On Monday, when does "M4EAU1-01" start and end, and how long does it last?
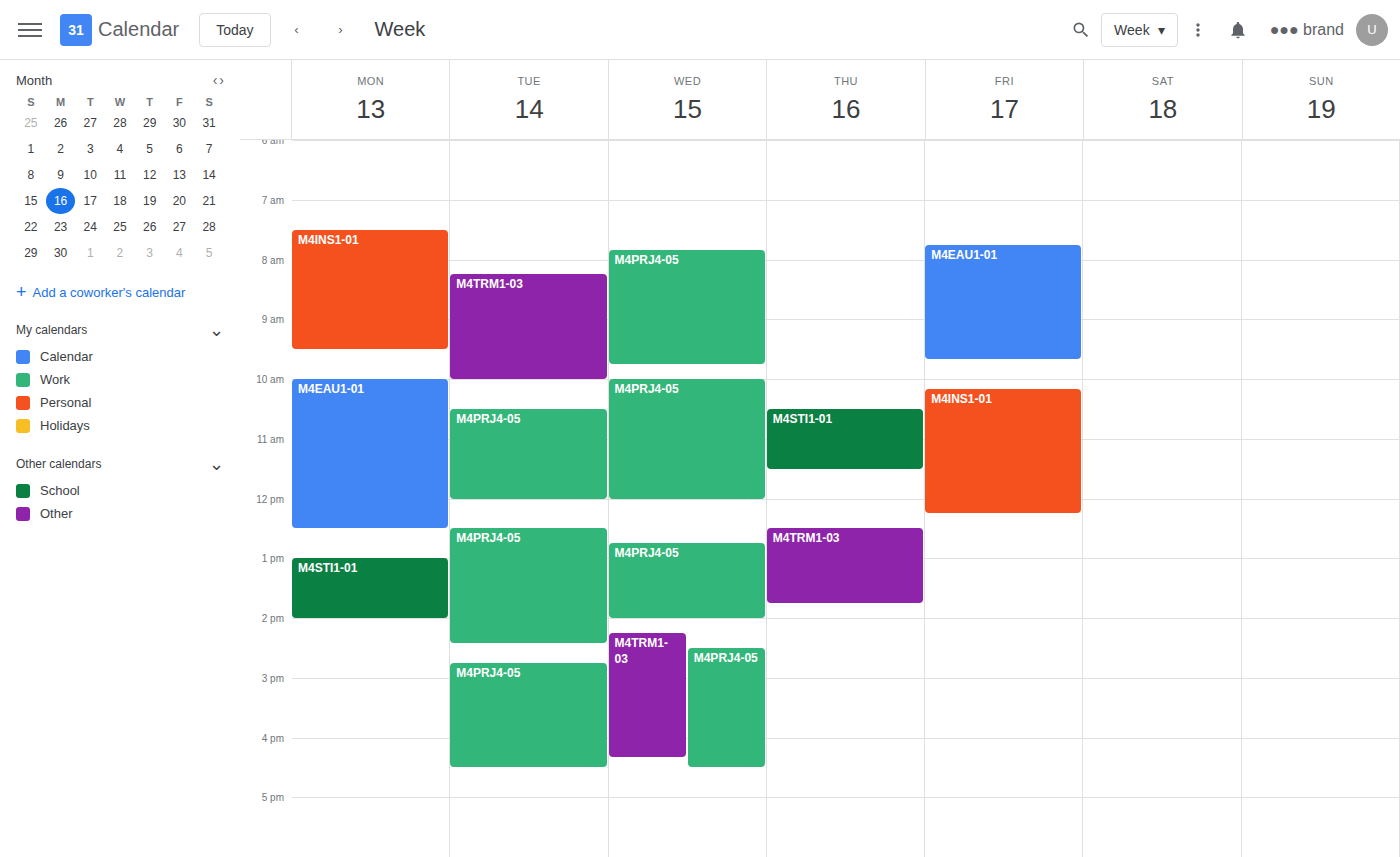
10:00 AM to 12:30 PM, 2 hours 30 minutes